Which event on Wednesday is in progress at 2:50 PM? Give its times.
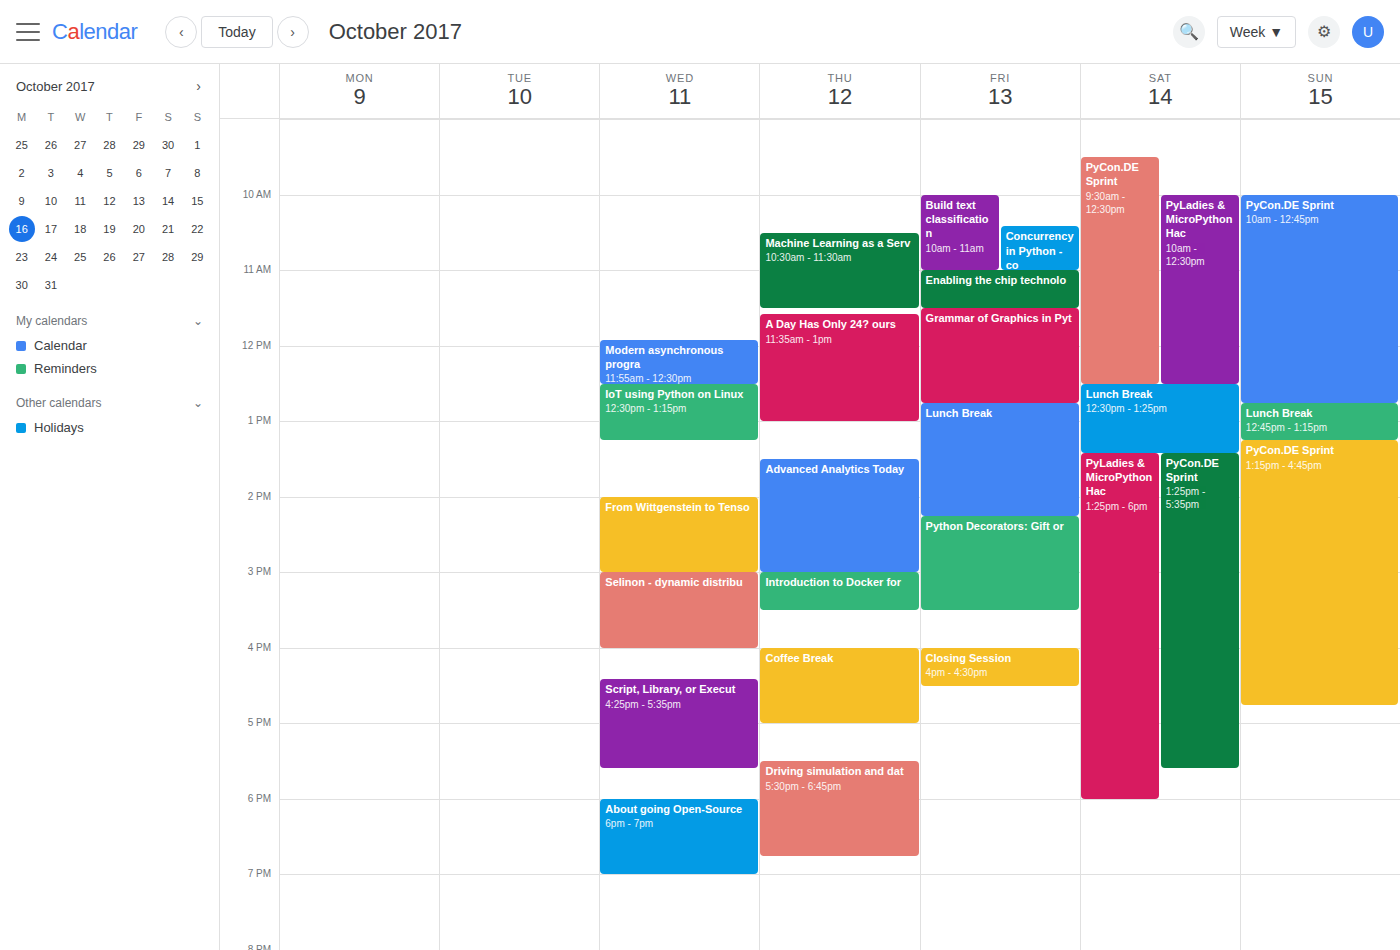
"From Wittgenstein to Tenso", 2:00 PM to 3:00 PM